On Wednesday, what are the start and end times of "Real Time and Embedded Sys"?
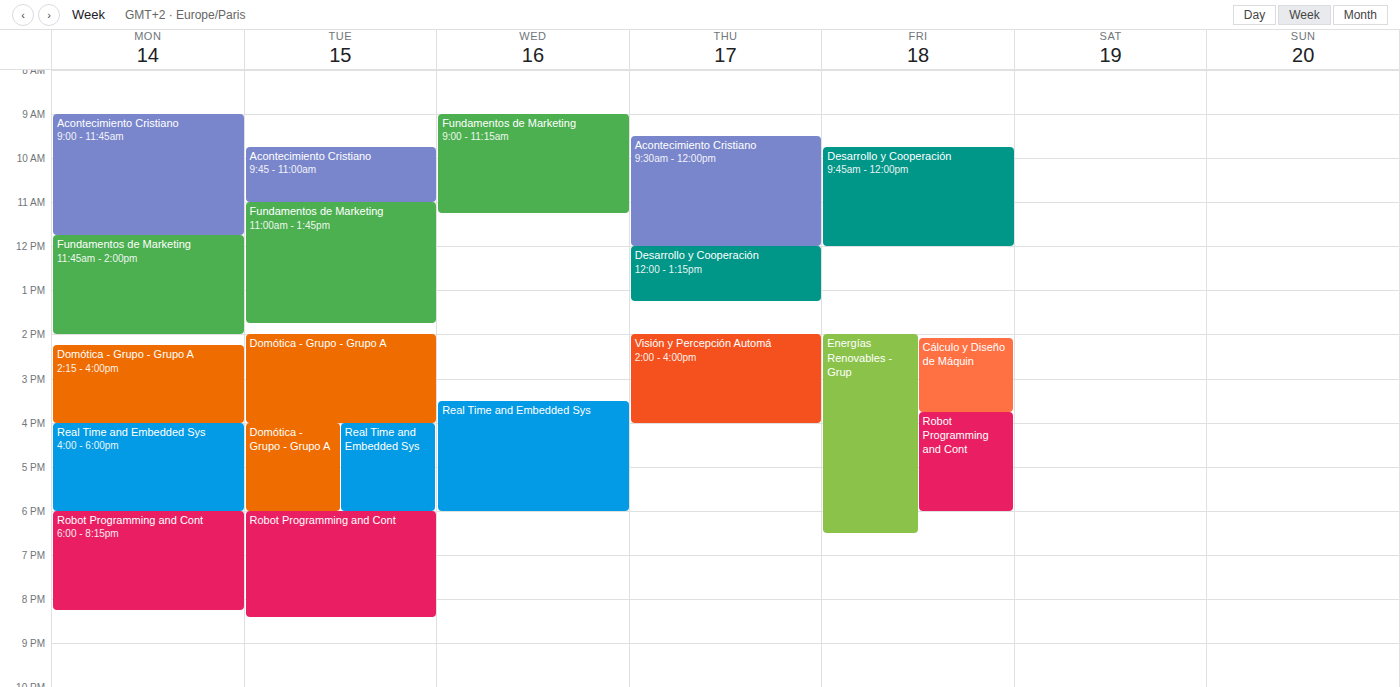
3:30 PM to 6:00 PM